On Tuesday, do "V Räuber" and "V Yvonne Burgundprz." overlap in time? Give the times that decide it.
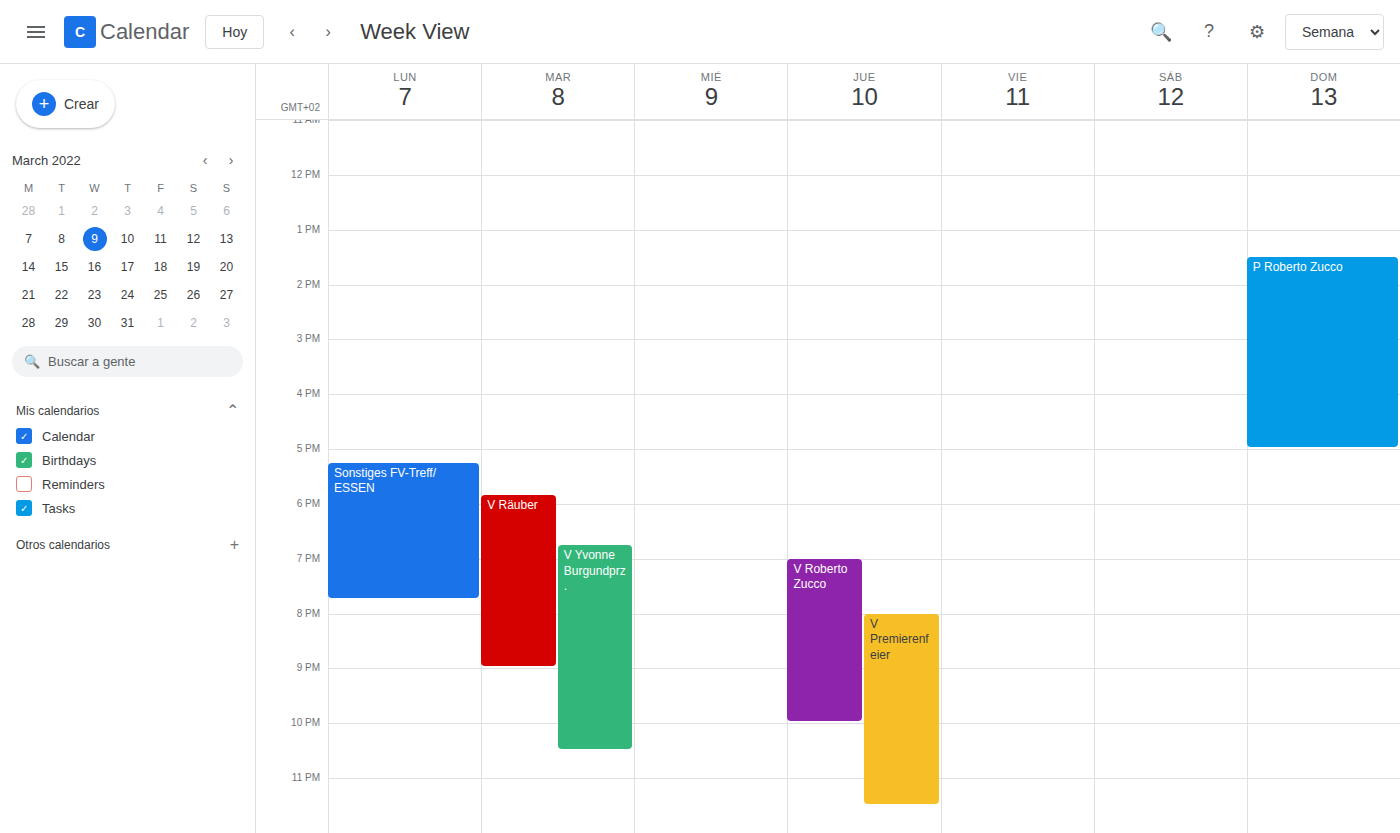
"V Yvonne Burgundprz." starts at 6:45 PM, before "V Räuber" ends at 9:00 PM -- they overlap.